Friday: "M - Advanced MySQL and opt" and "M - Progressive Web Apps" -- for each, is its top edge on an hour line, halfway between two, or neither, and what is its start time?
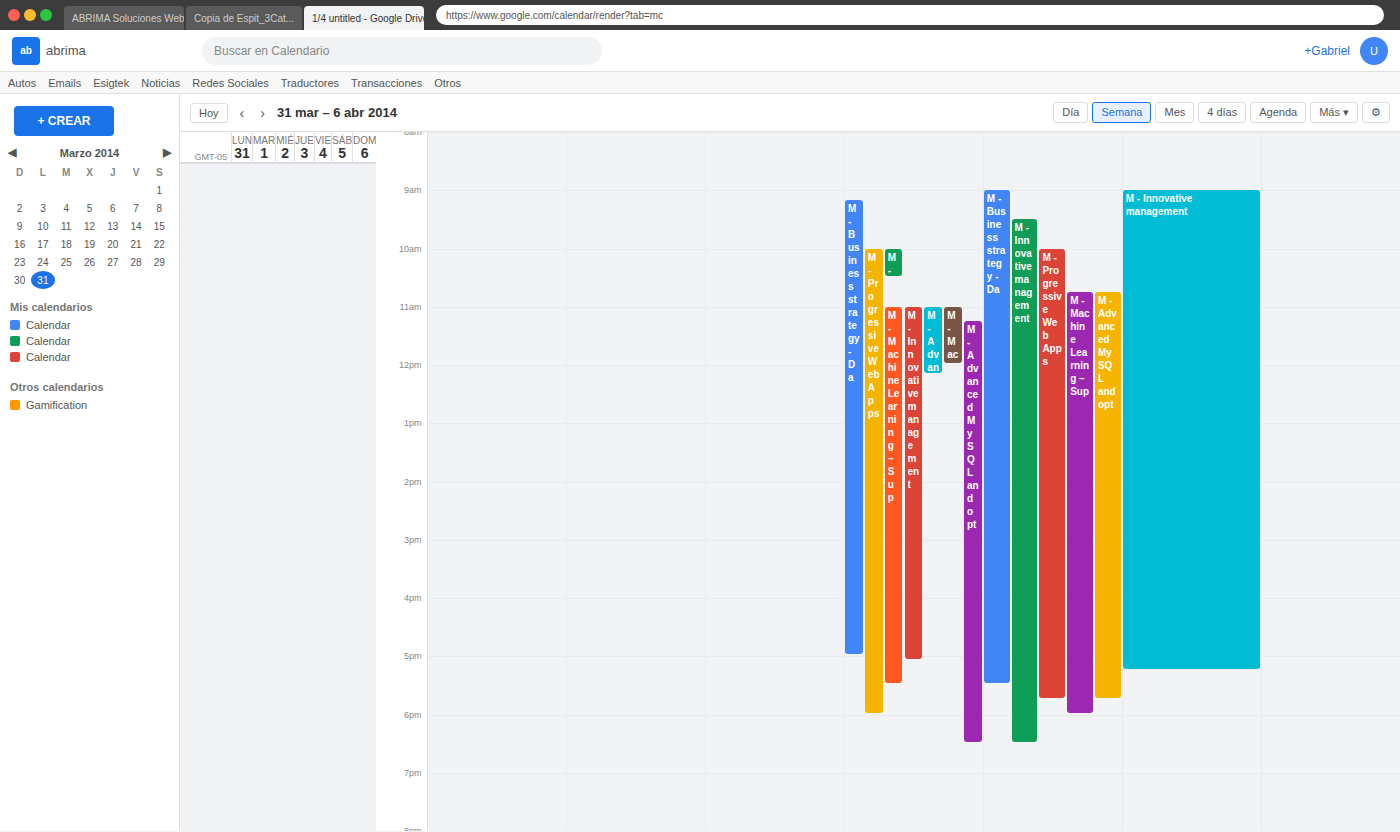
"M - Advanced MySQL and opt": 10:45 AM, neither: three quarters of the way from the 10 AM line to the 11 AM line. "M - Progressive Web Apps": 10:00 AM, exactly on the 10 AM line.